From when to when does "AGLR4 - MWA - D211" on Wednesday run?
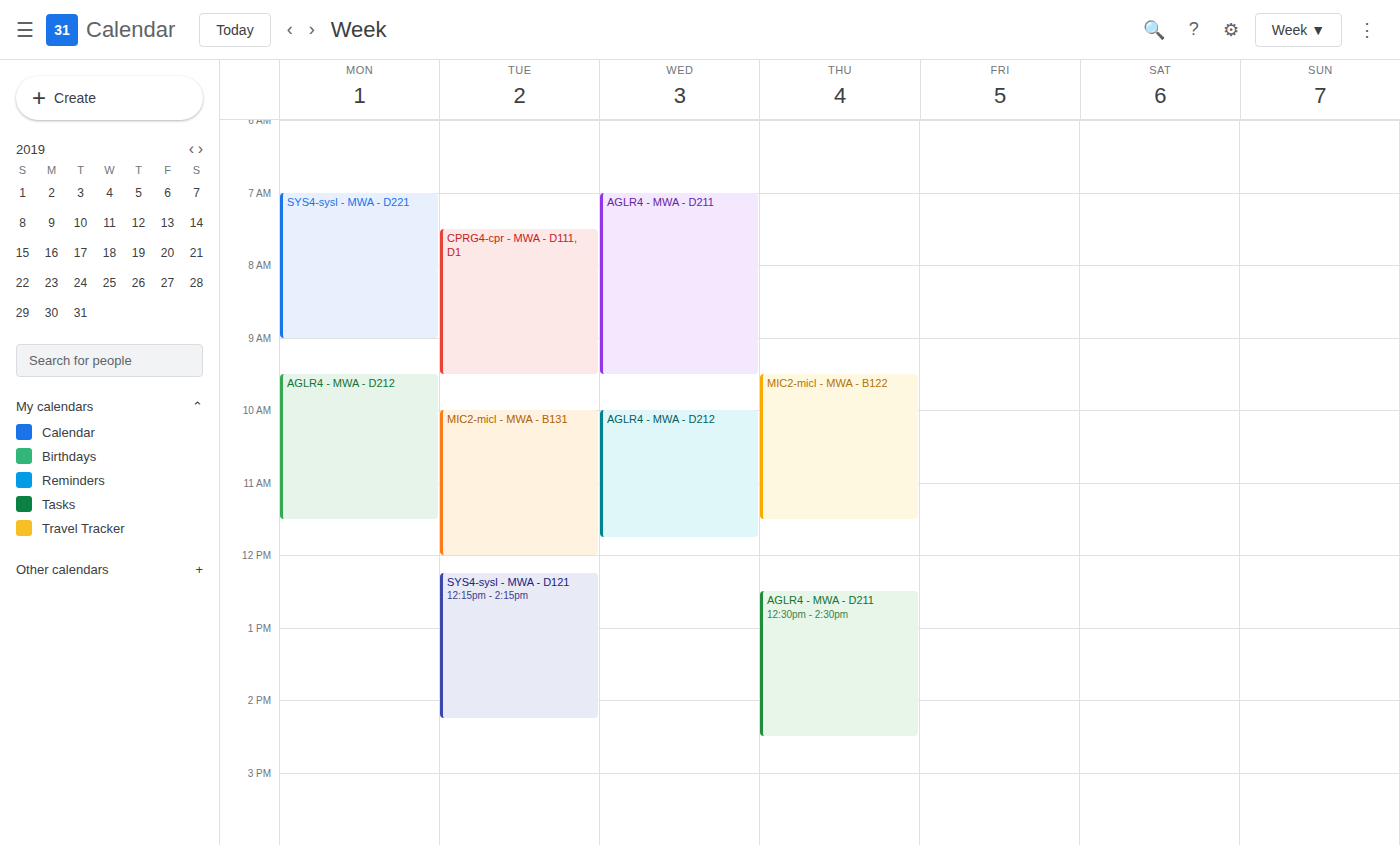
07:00 to 09:30